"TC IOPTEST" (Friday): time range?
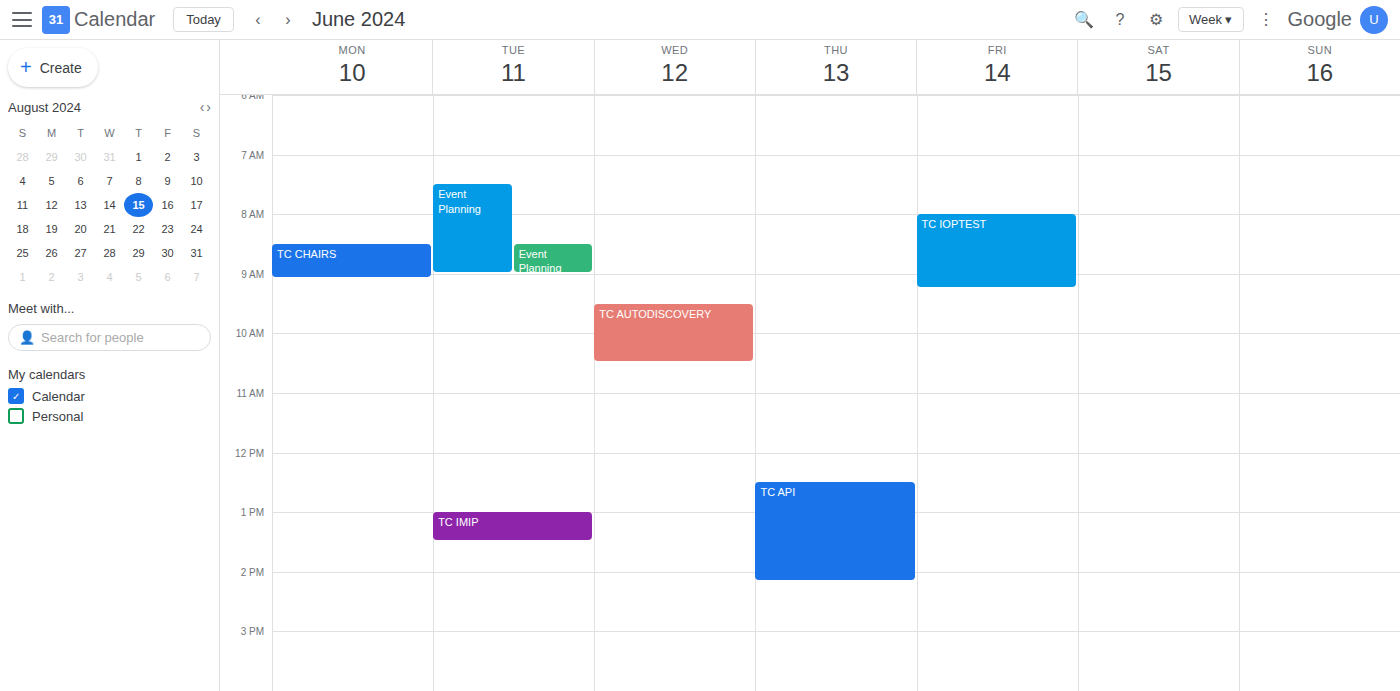
8:00 AM to 9:15 AM